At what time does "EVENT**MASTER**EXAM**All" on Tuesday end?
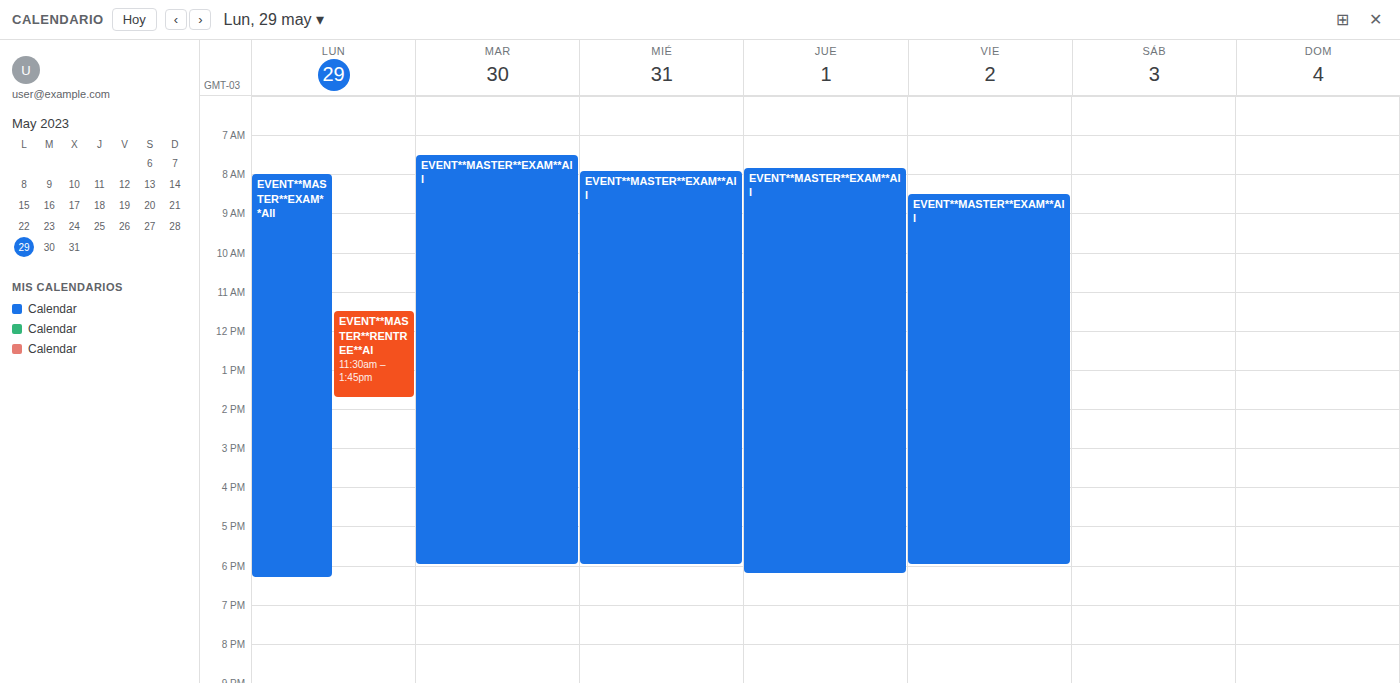
6:00 PM